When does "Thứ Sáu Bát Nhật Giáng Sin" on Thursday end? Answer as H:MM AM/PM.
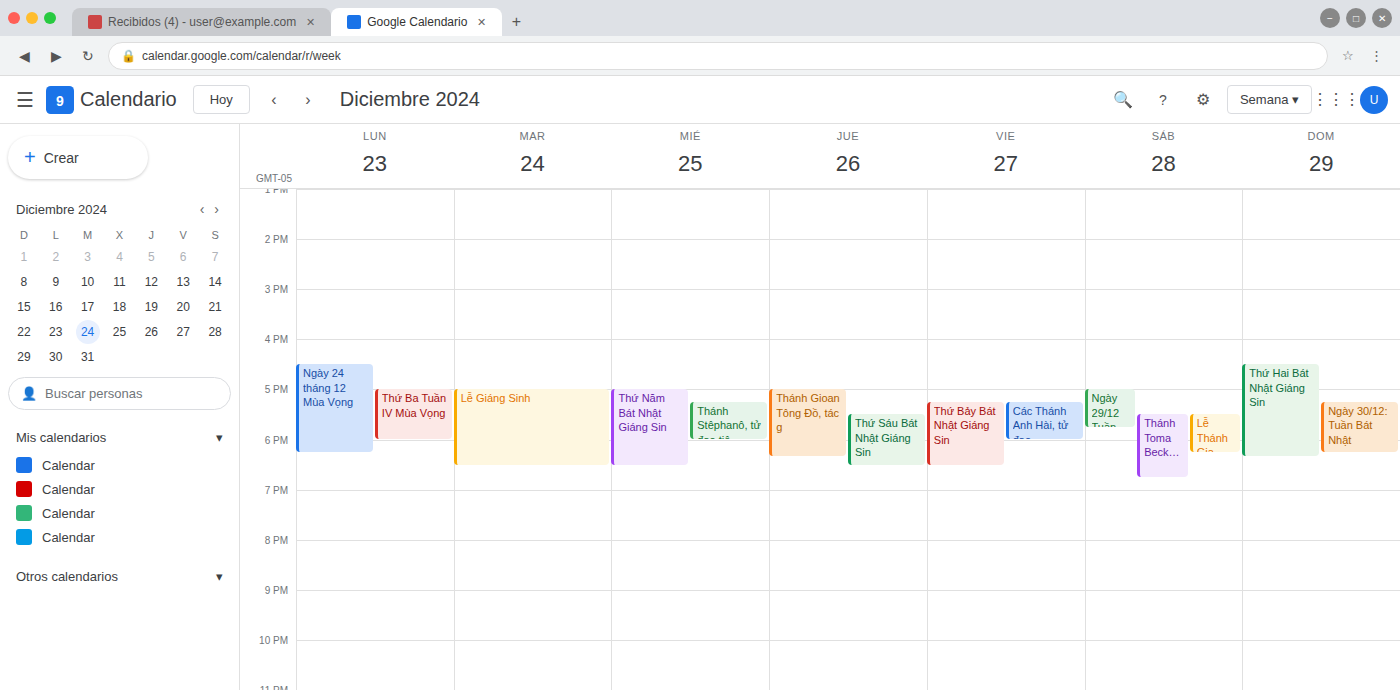
6:30 PM